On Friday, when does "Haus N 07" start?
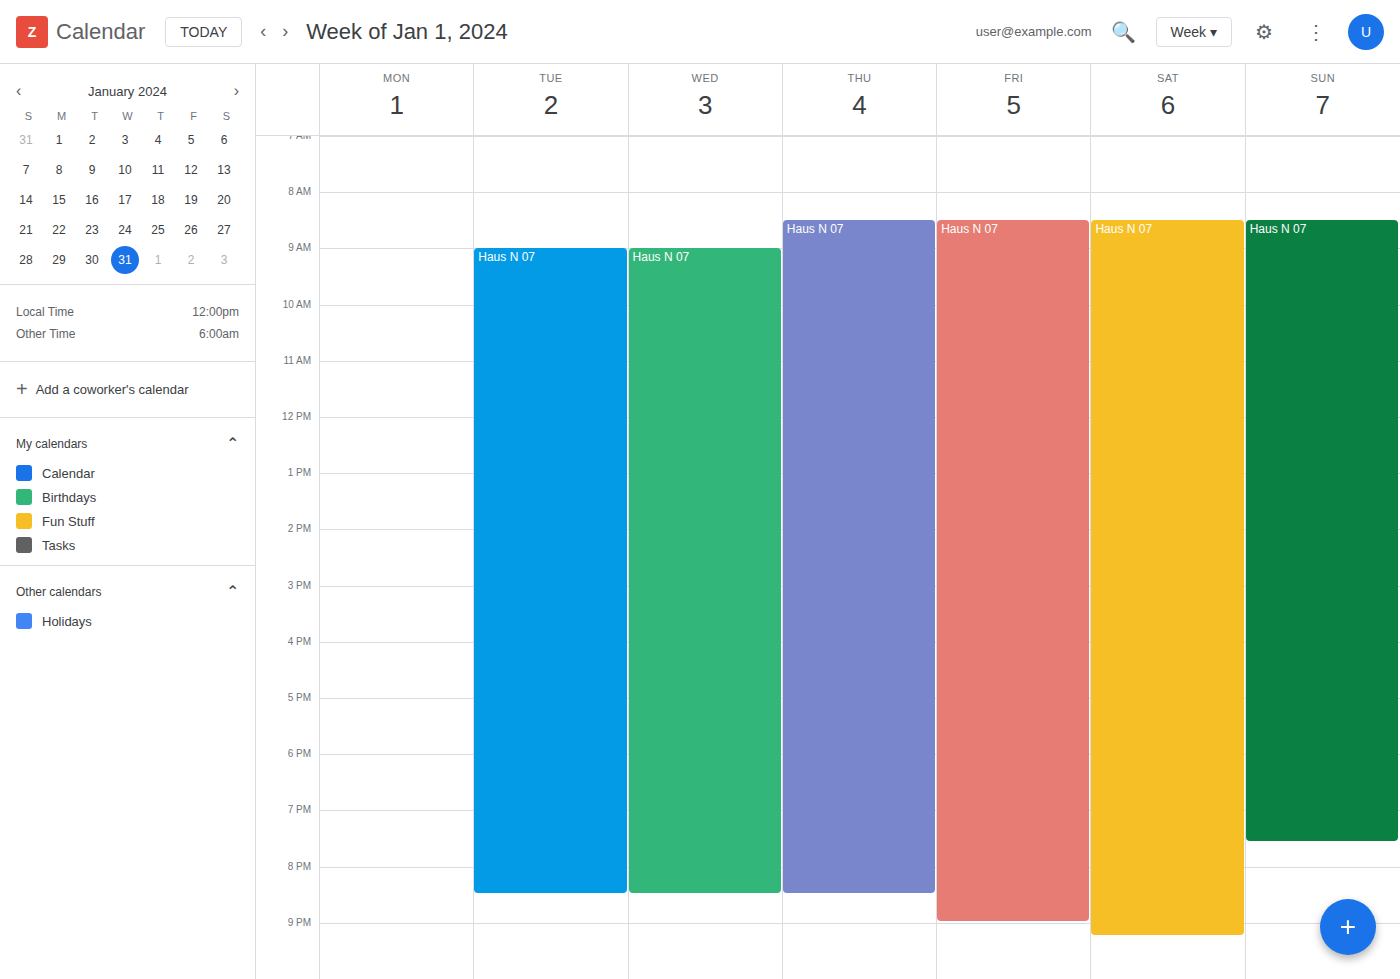
8:30 AM